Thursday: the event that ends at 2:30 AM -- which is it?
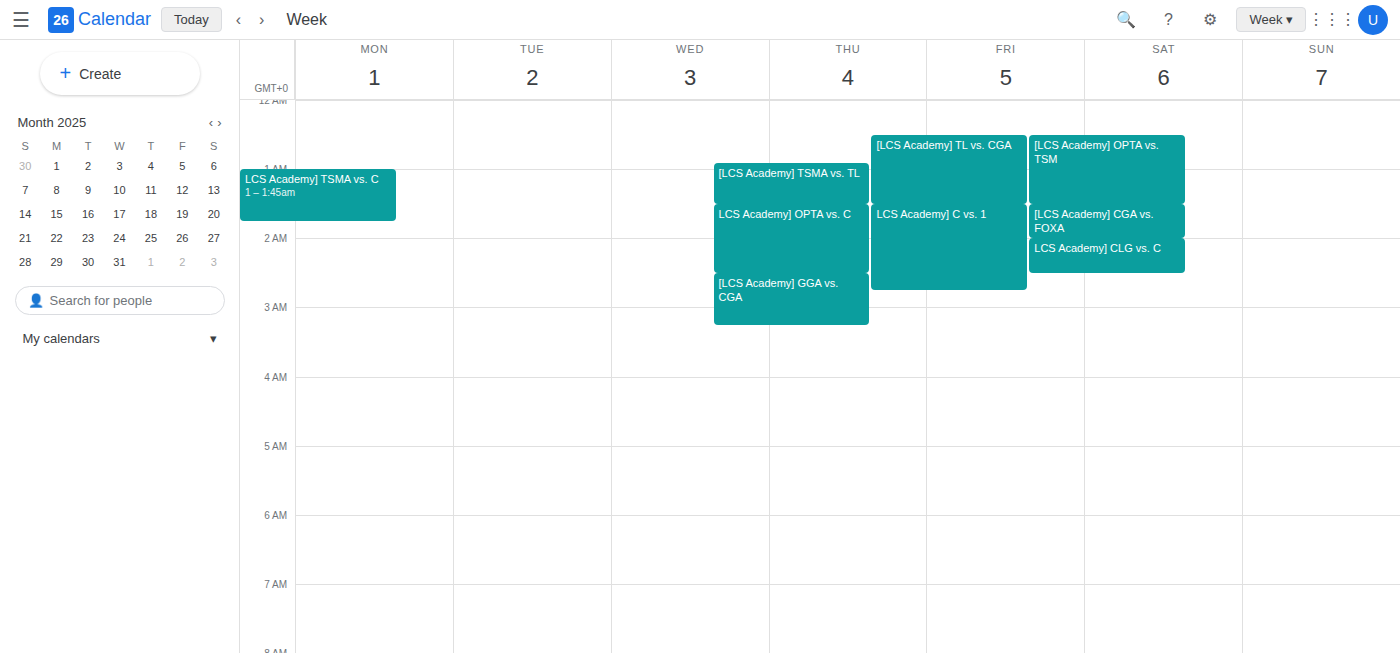
"LCS Academy] OPTA vs. C"